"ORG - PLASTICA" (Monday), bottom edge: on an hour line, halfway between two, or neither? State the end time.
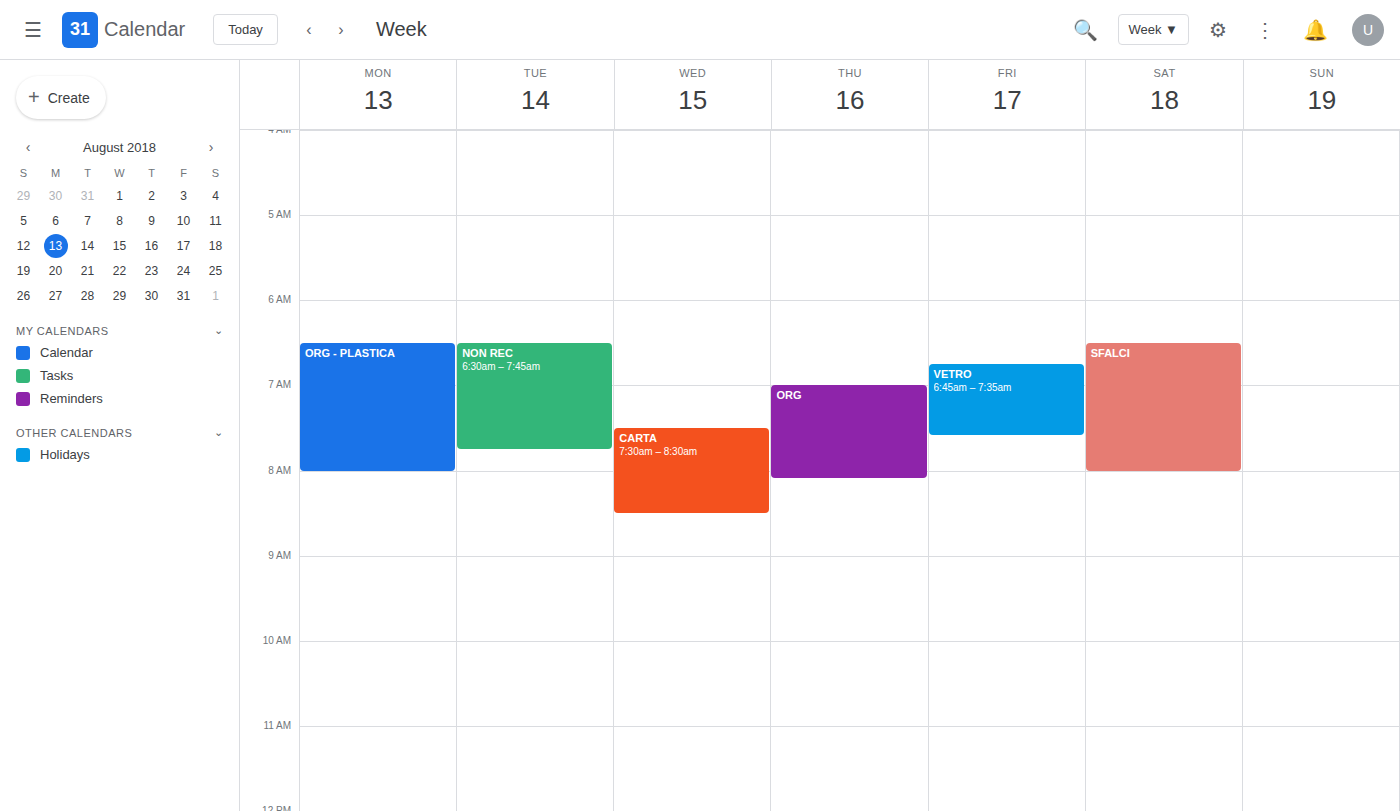
8:00 AM -- exactly on the 8 AM line.